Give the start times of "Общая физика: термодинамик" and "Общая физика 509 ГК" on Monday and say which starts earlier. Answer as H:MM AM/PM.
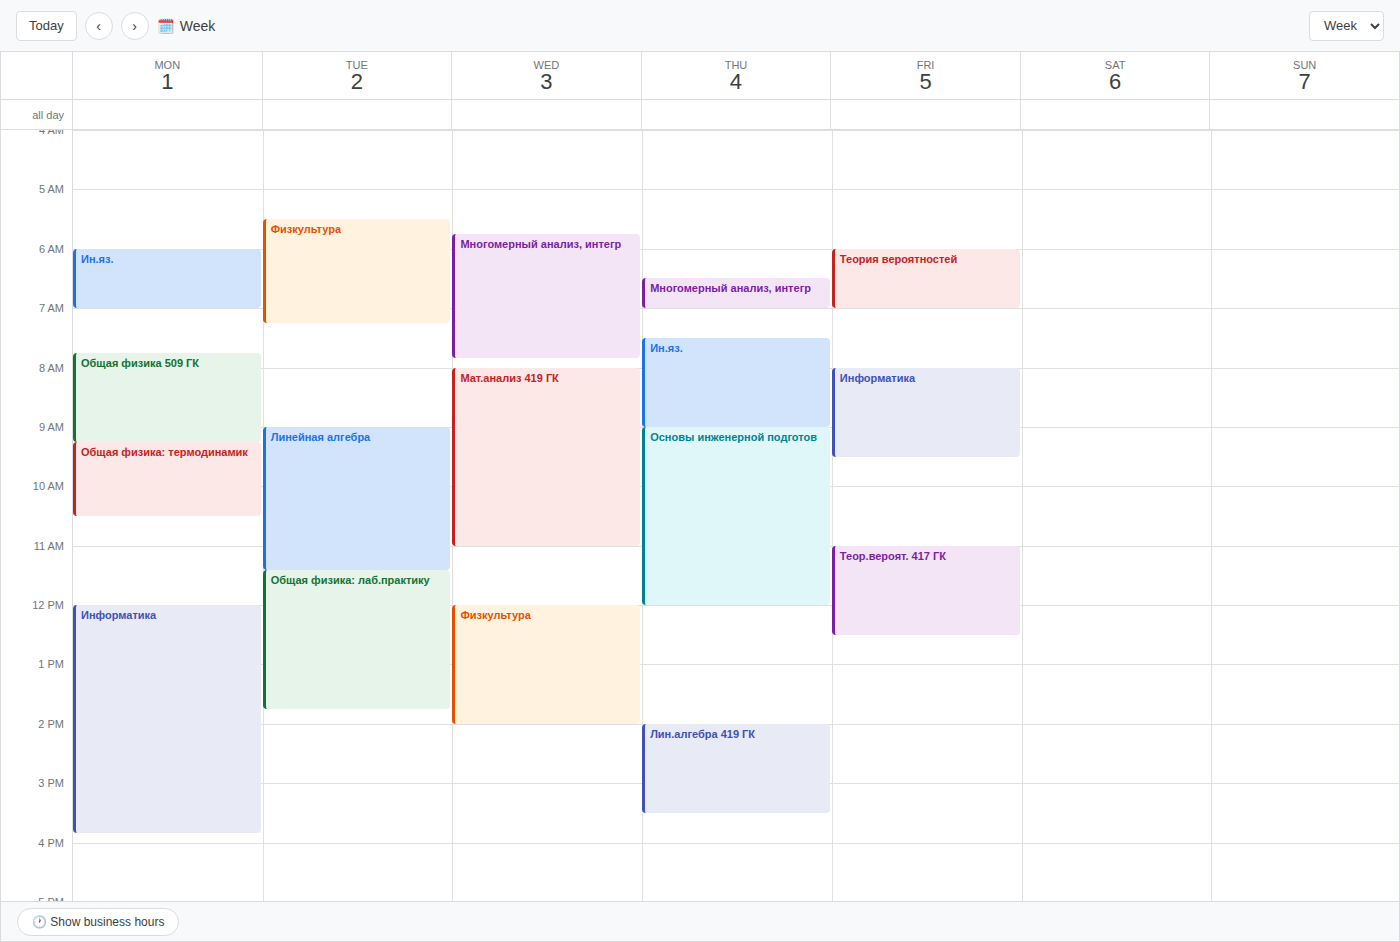
"Общая физика 509 ГК" 7:45 AM; "Общая физика: термодинамик" 9:15 AM.